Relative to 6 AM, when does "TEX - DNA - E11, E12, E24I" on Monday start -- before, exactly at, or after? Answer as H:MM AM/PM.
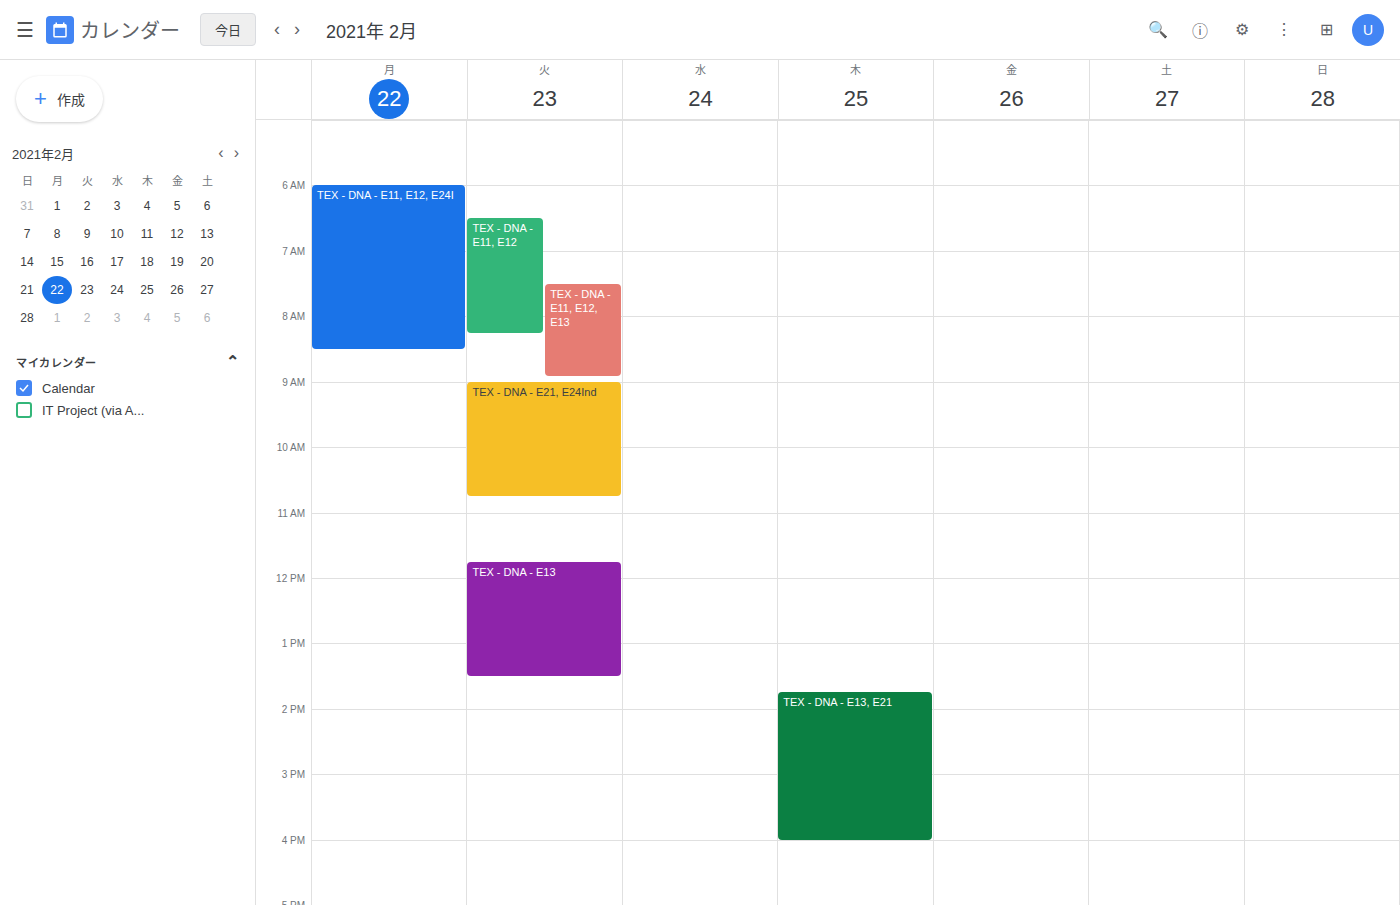
6:00 AM -- exactly at 6 AM, on the 6 AM line.